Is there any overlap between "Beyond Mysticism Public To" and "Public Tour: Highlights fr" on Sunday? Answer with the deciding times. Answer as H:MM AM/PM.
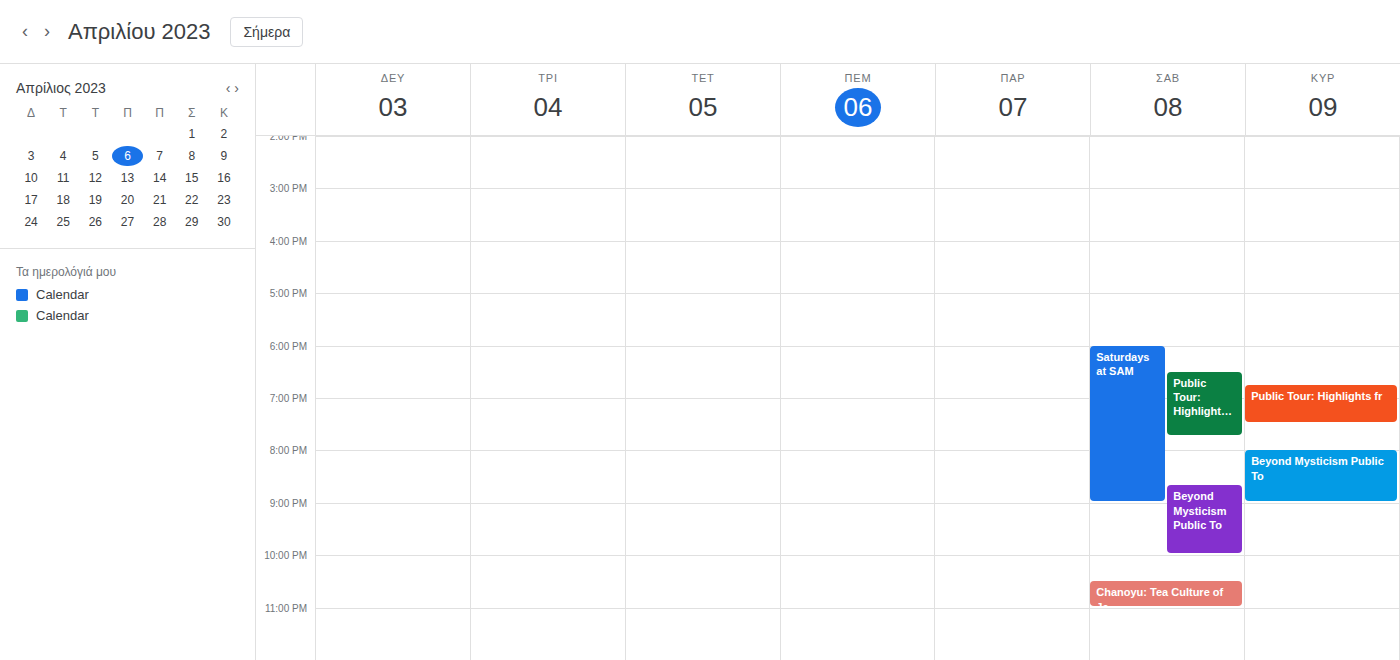
"Public Tour: Highlights fr" ends at 7:30 PM and "Beyond Mysticism Public To" starts at 8:00 PM -- no overlap.